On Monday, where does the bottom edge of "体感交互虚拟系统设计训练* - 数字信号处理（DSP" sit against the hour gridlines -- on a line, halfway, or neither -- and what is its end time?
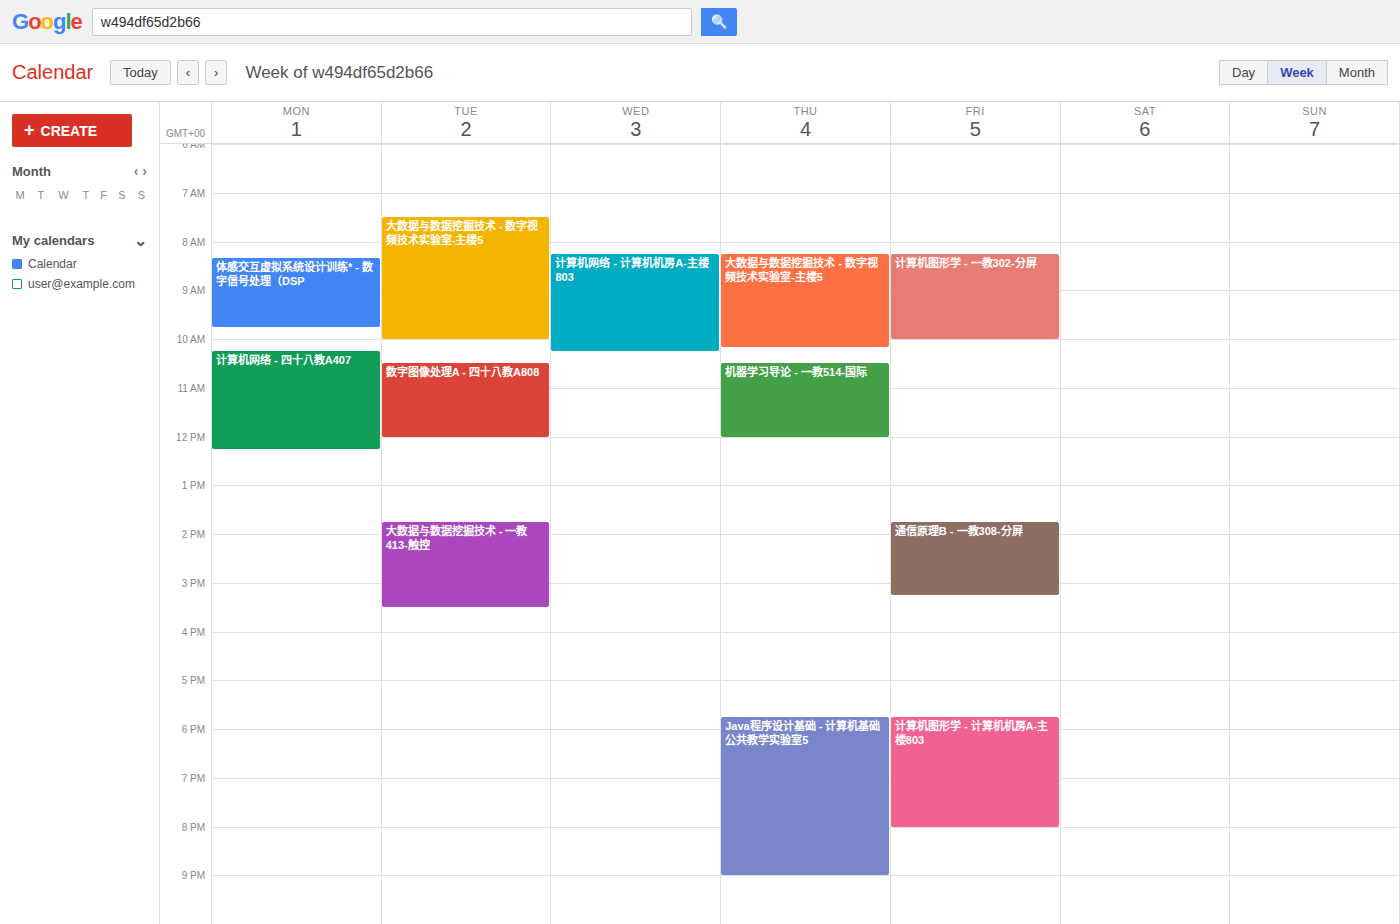
9:45 AM -- neither: three quarters of the way from the 9 AM line to the 10 AM line.